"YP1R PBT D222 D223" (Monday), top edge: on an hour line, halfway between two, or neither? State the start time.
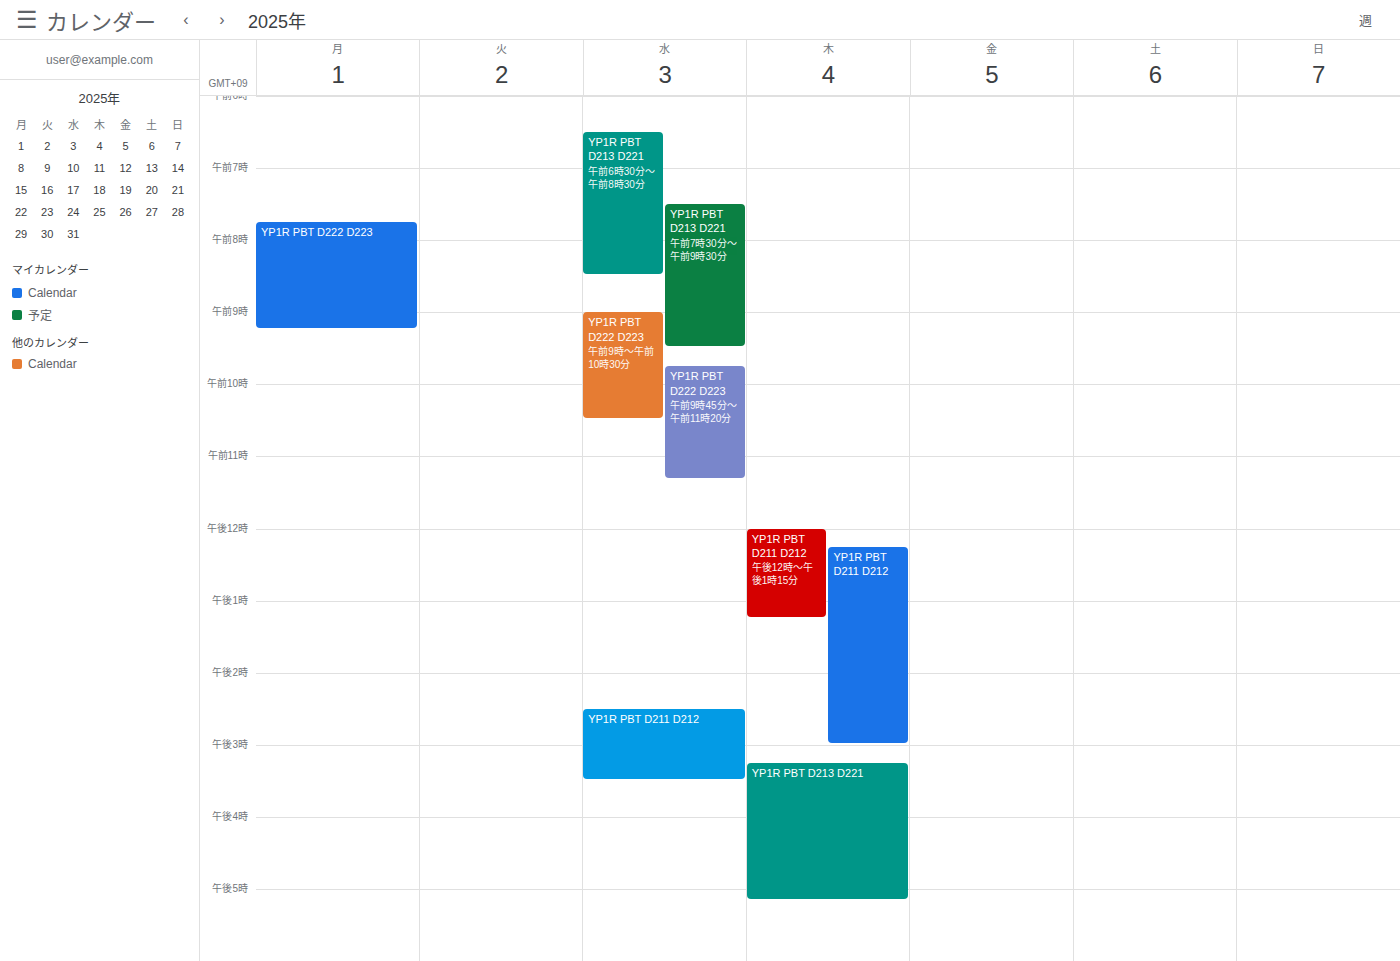
7:45 AM -- neither: three quarters of the way from the 7 AM line to the 8 AM line.